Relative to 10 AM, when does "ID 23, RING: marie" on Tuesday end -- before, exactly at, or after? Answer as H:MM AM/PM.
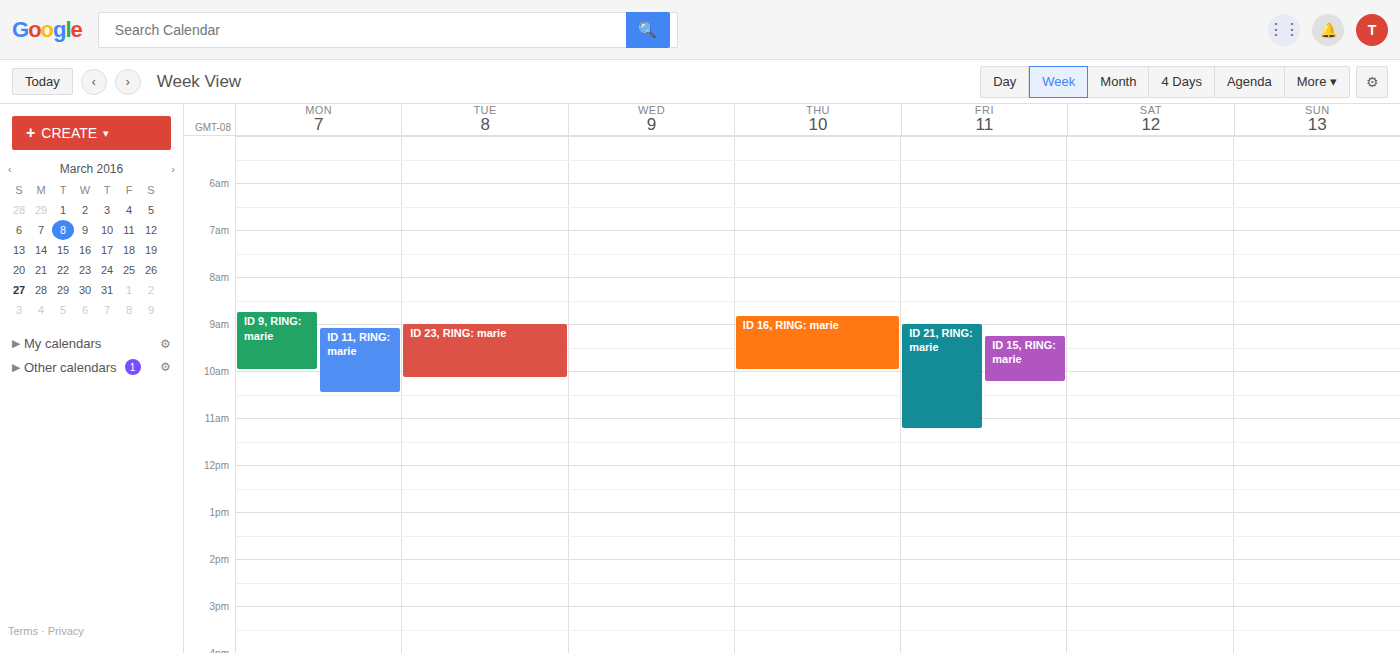
10:10 AM -- after 10 AM, 10 minutes below the 10 AM line.